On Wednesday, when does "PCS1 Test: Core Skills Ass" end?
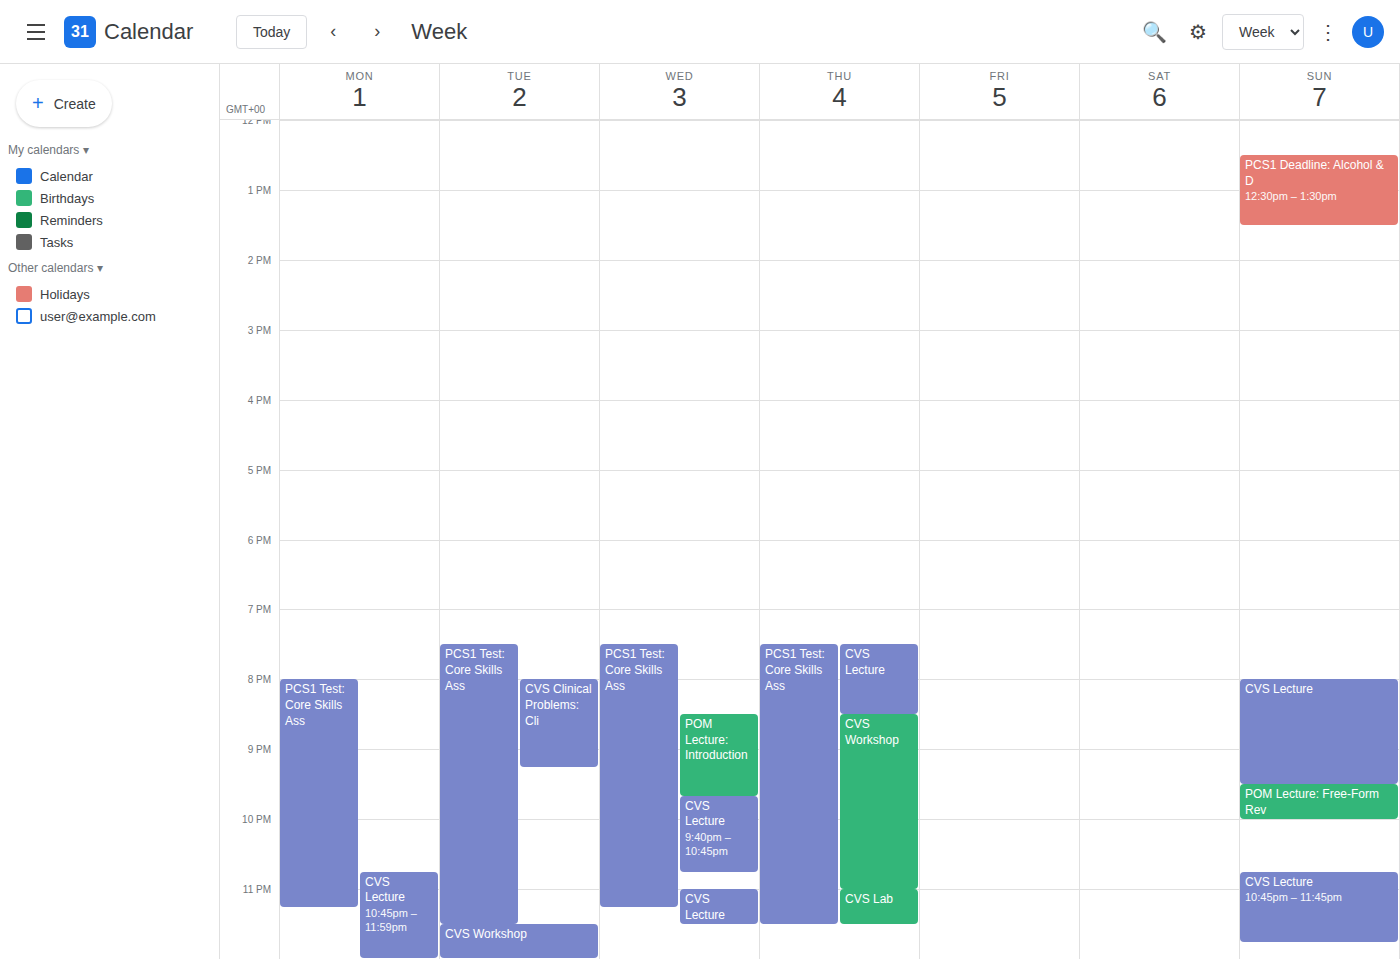
11:15 PM